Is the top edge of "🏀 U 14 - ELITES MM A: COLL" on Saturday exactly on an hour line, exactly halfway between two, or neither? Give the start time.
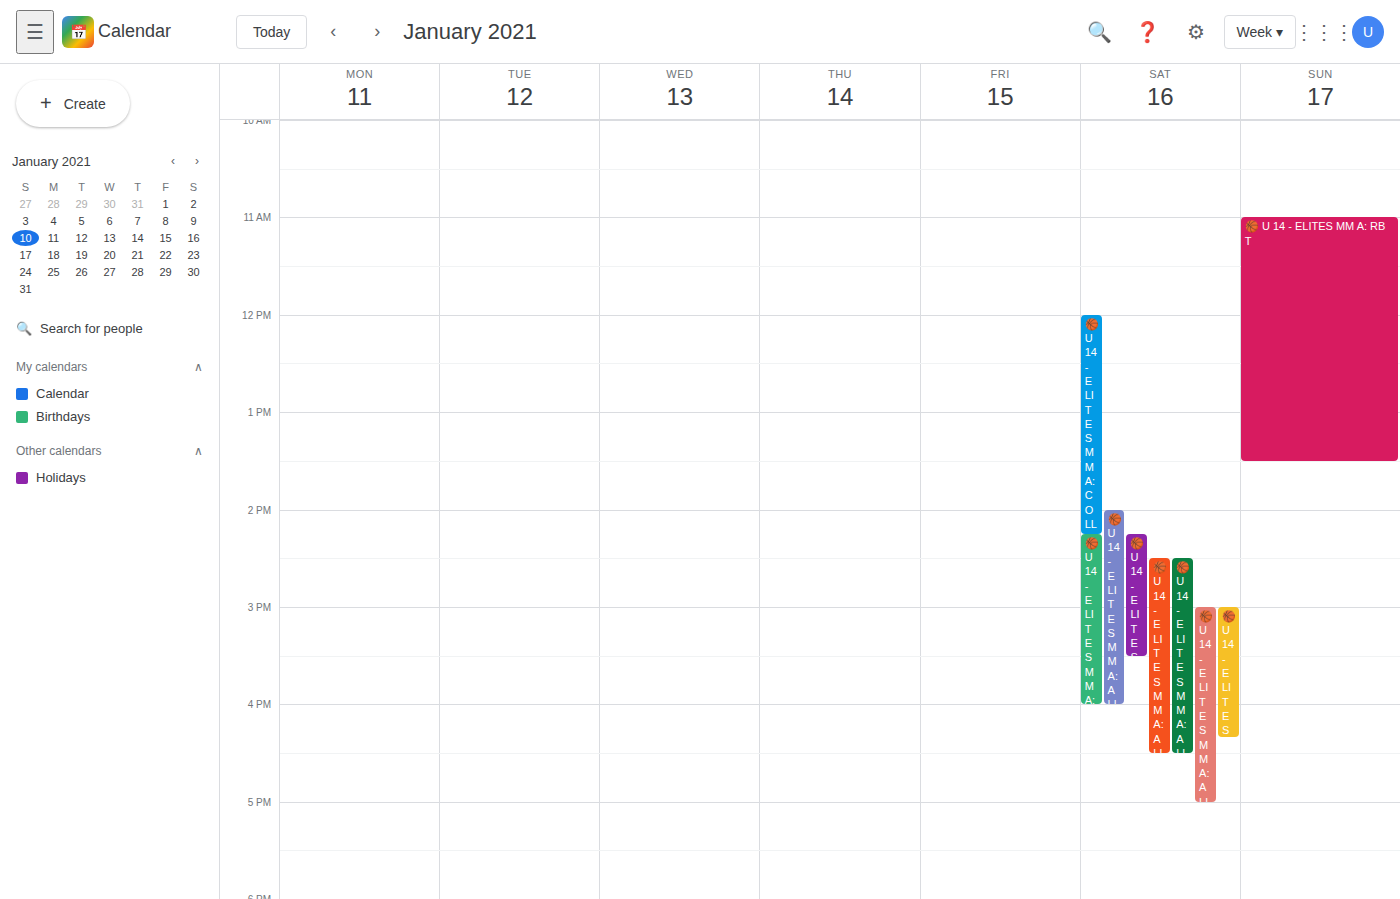
12:00 PM -- exactly on the 12 PM line.